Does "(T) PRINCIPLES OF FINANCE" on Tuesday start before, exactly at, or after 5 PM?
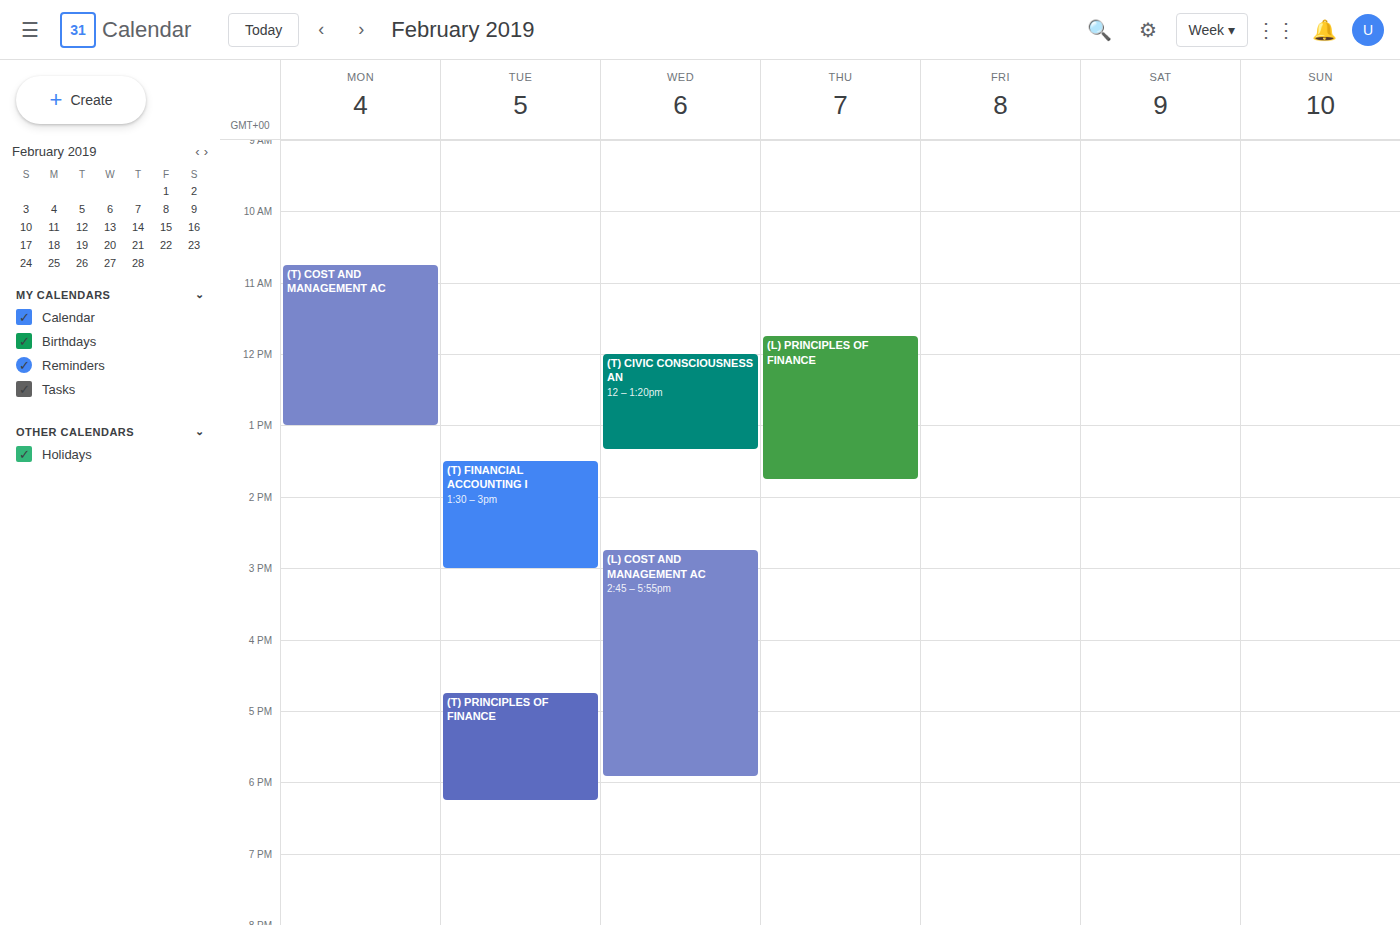
4:45 PM -- before 5 PM, 15 minutes above the 5 PM line.